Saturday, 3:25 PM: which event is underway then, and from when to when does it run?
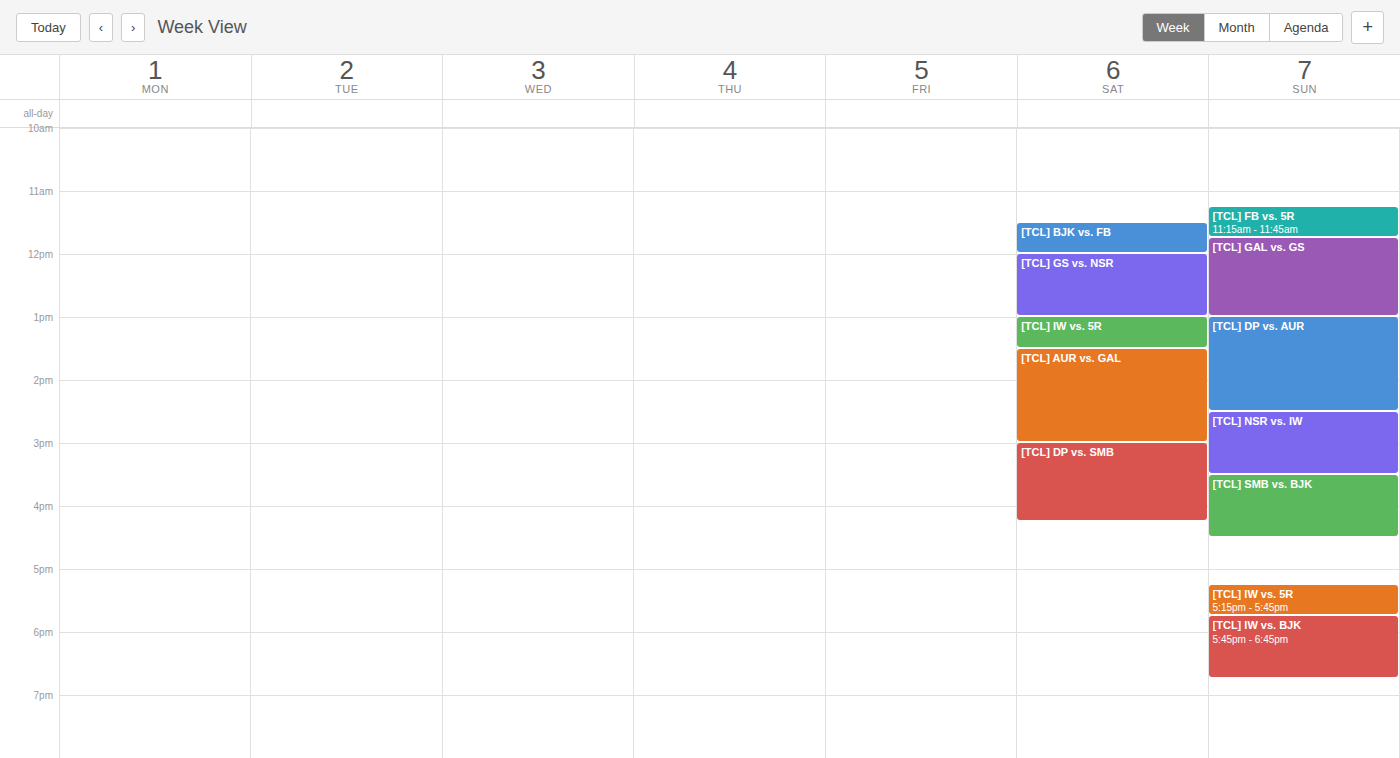
"[TCL] DP vs. SMB", 3:00 PM to 4:15 PM